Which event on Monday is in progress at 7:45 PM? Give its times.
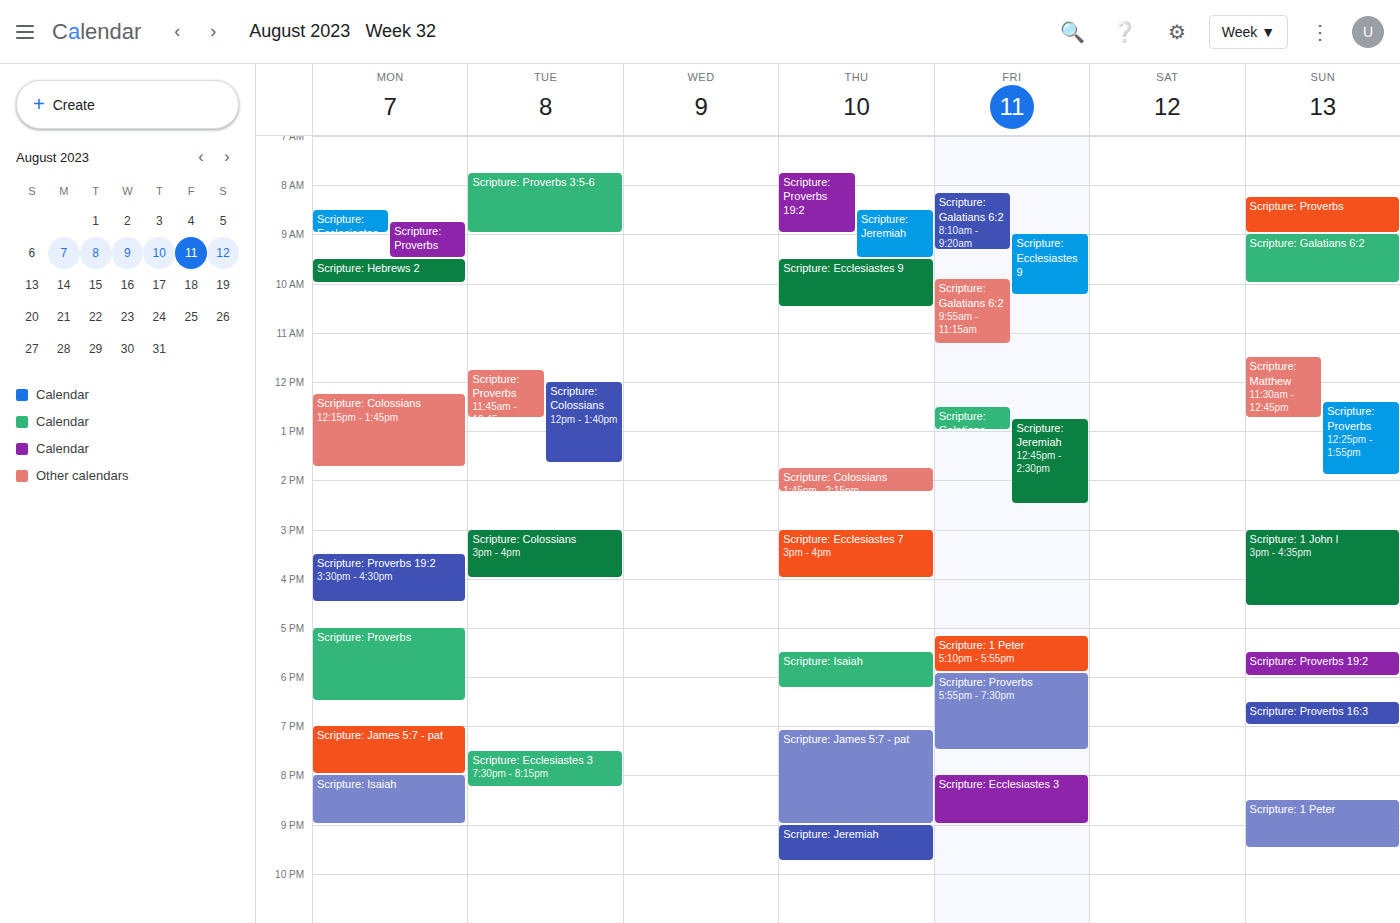
"Scripture: James 5:7 - pat", 7:00 PM to 8:00 PM